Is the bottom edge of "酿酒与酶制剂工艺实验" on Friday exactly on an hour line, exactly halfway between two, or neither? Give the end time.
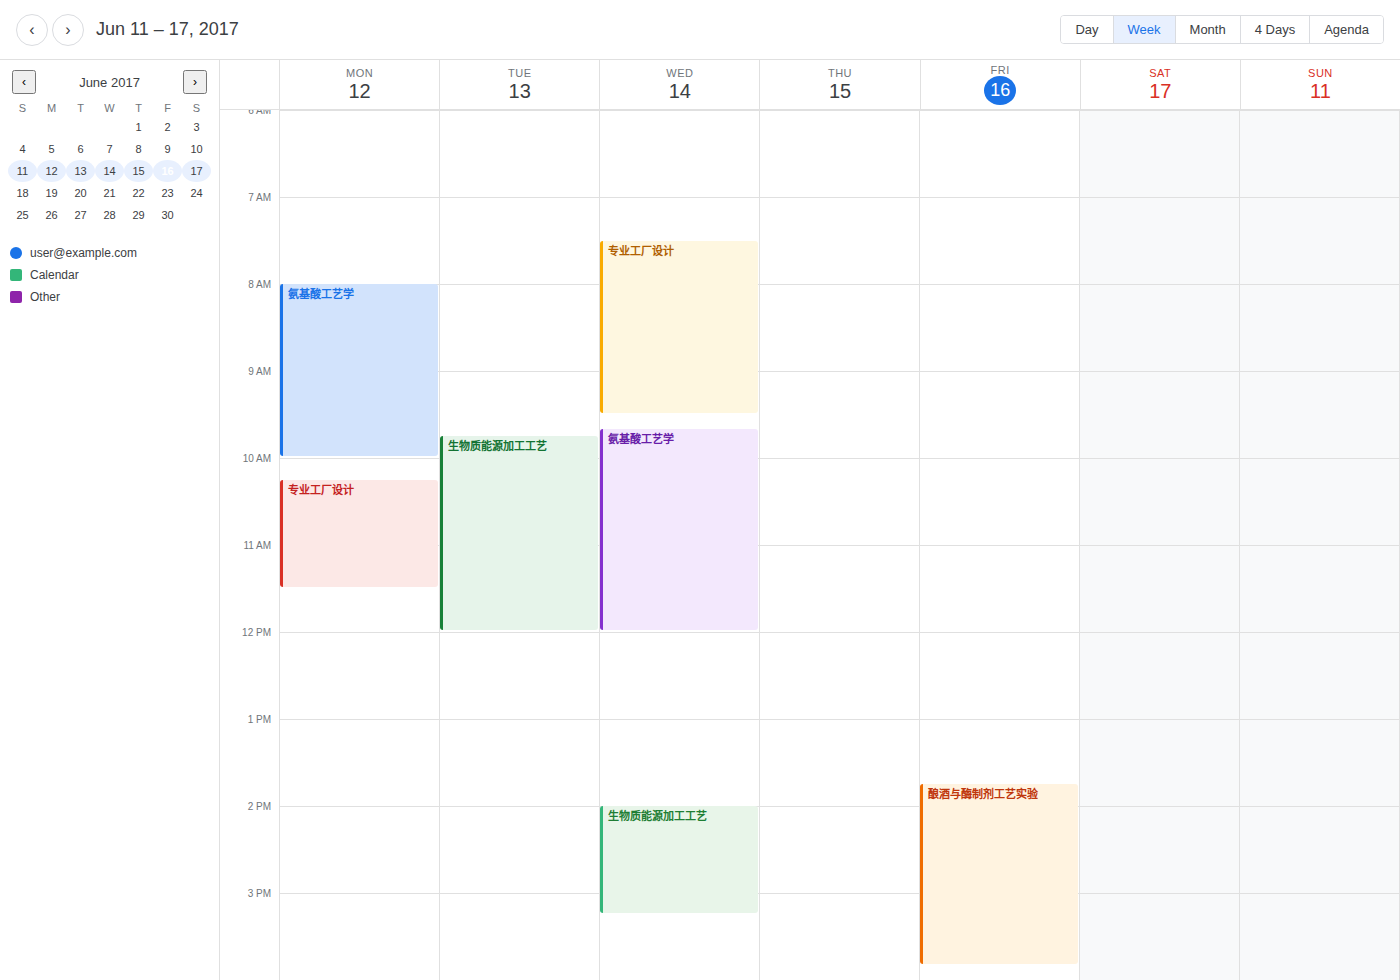
3:50 PM -- neither: 50 minutes below the 3 PM line and 10 minutes above the 4 PM line.